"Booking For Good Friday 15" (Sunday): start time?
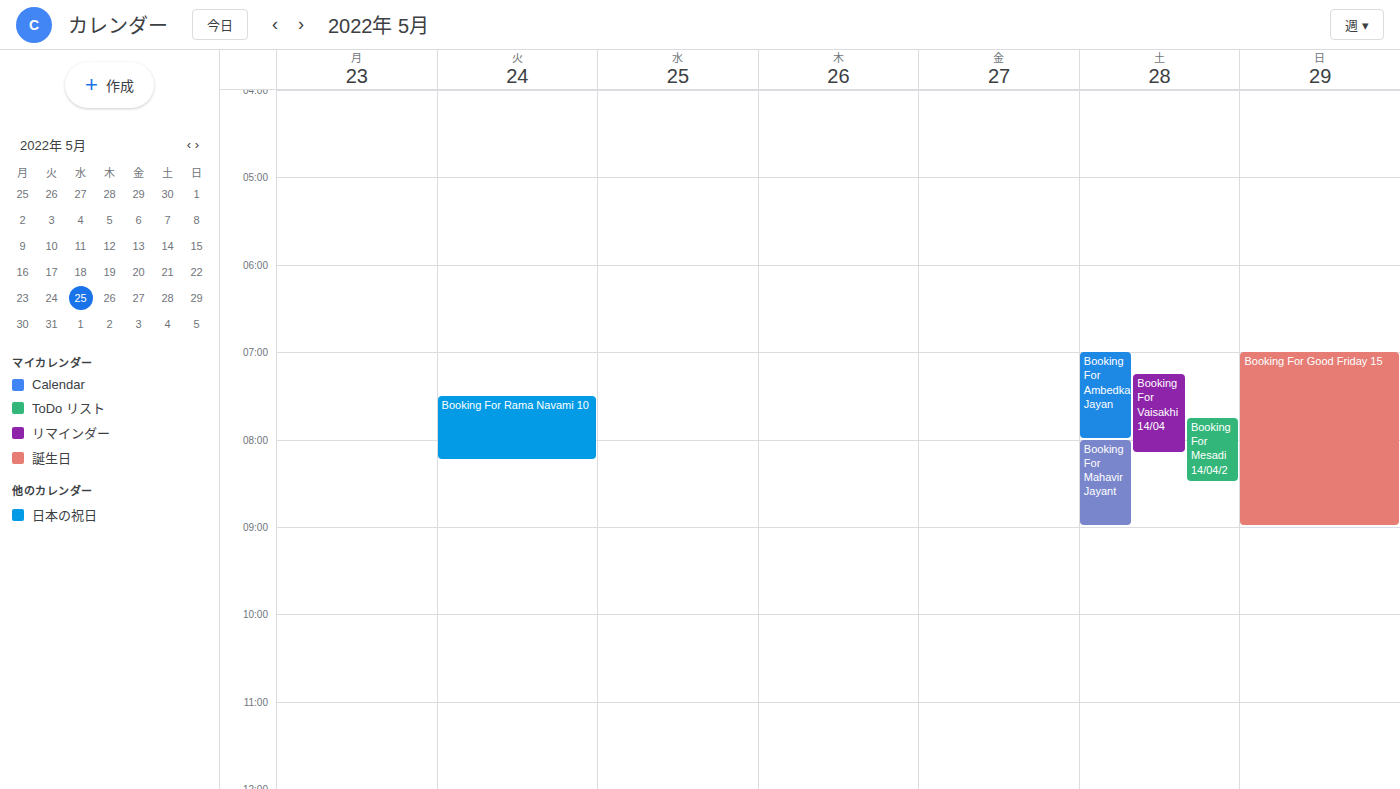
7:00 AM